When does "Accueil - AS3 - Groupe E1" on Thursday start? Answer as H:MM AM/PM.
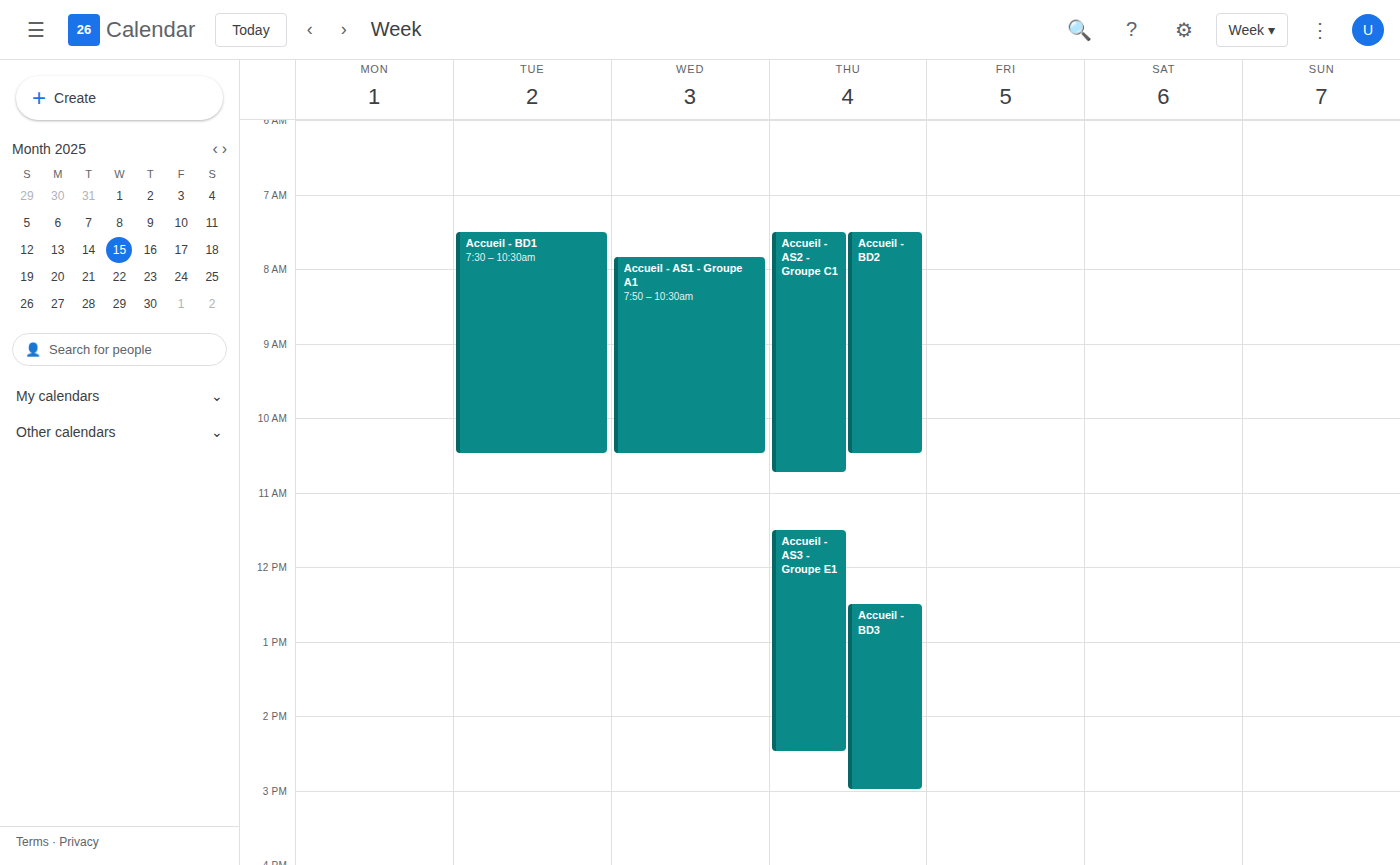
11:30 AM